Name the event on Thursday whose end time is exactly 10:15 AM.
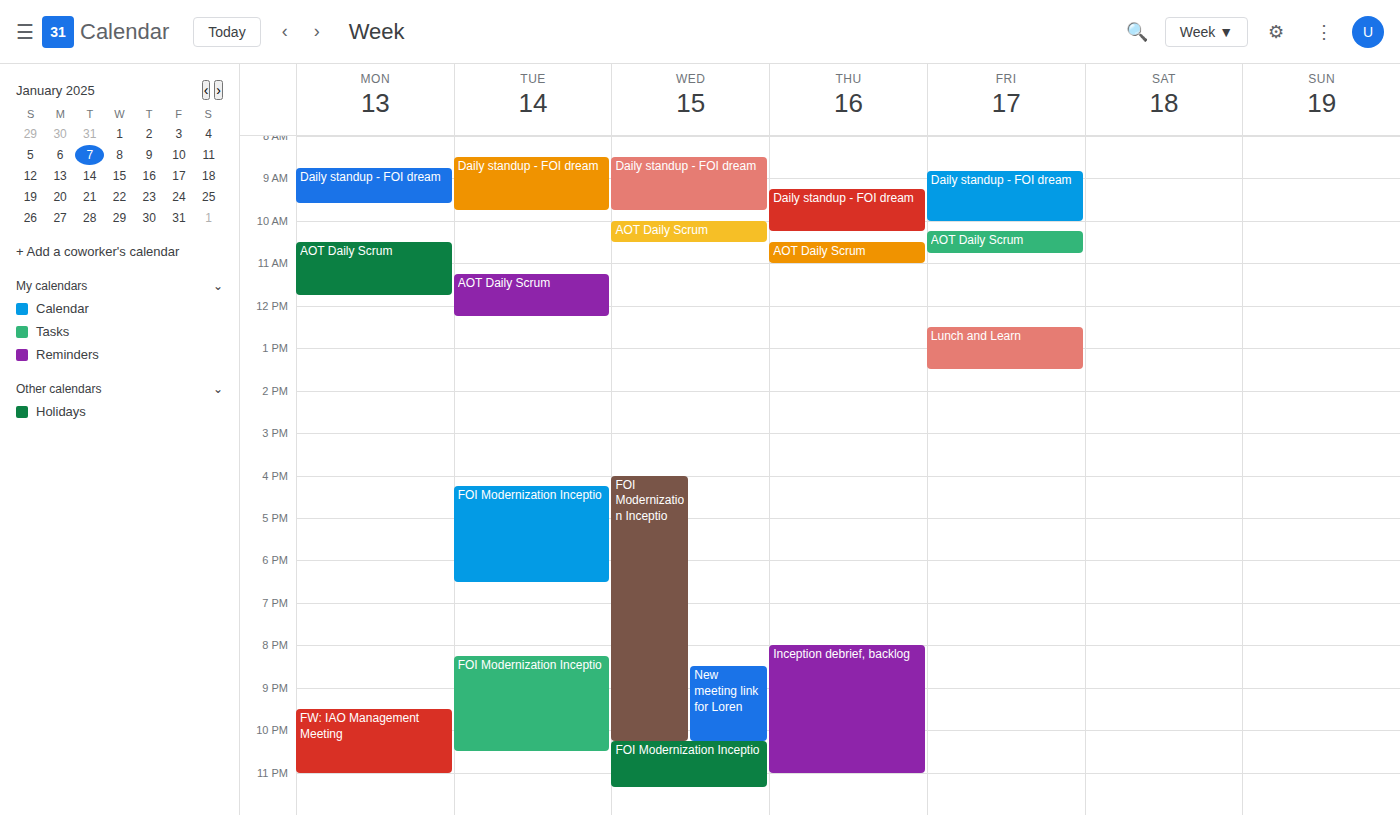
"Daily standup - FOI dream"